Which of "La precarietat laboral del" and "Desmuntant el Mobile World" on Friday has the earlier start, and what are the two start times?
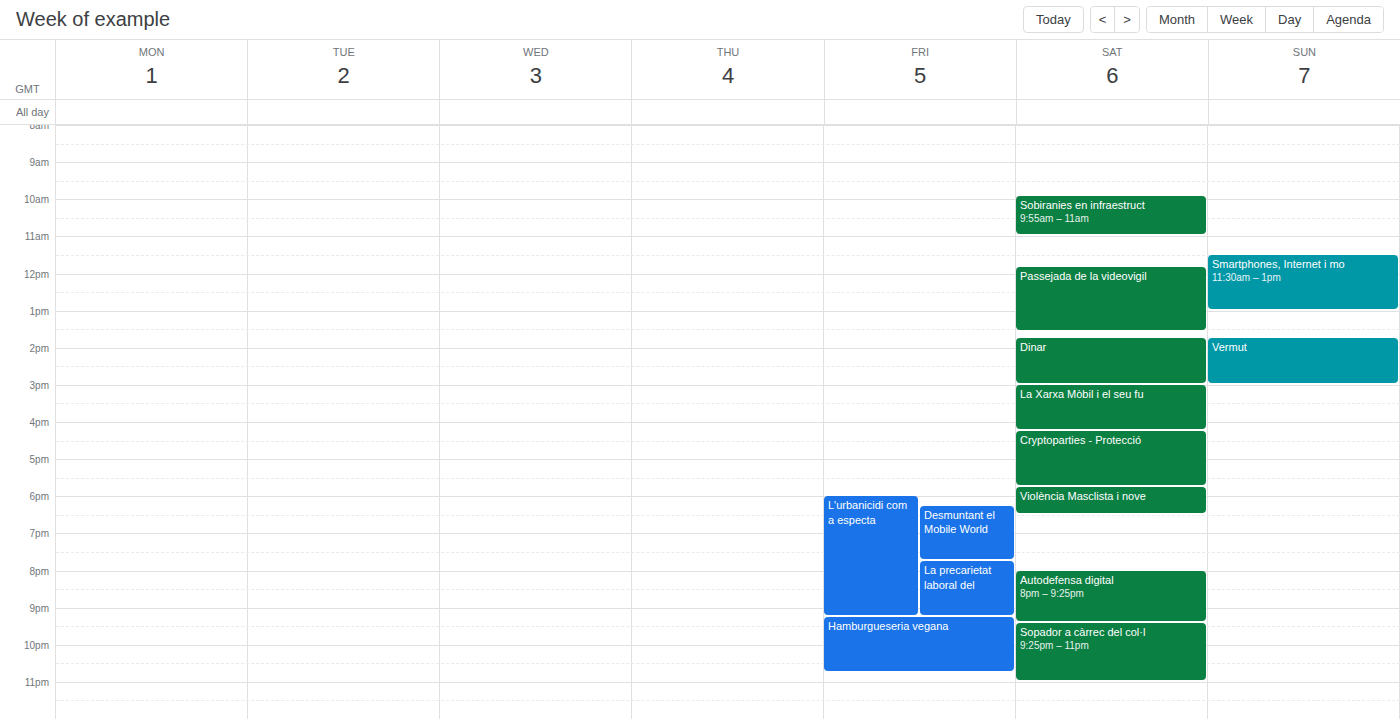
"Desmuntant el Mobile World" 18:15; "La precarietat laboral del" 19:45.